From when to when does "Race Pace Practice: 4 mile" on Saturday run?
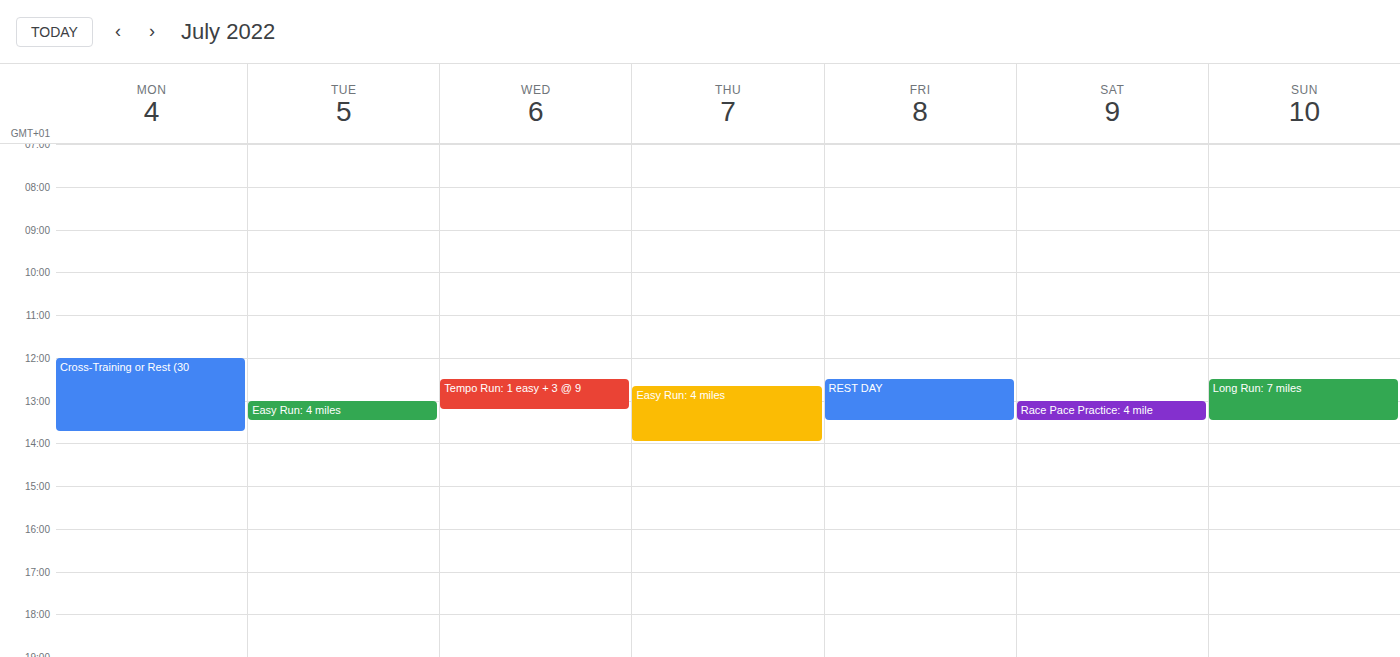
1:00 PM to 1:30 PM